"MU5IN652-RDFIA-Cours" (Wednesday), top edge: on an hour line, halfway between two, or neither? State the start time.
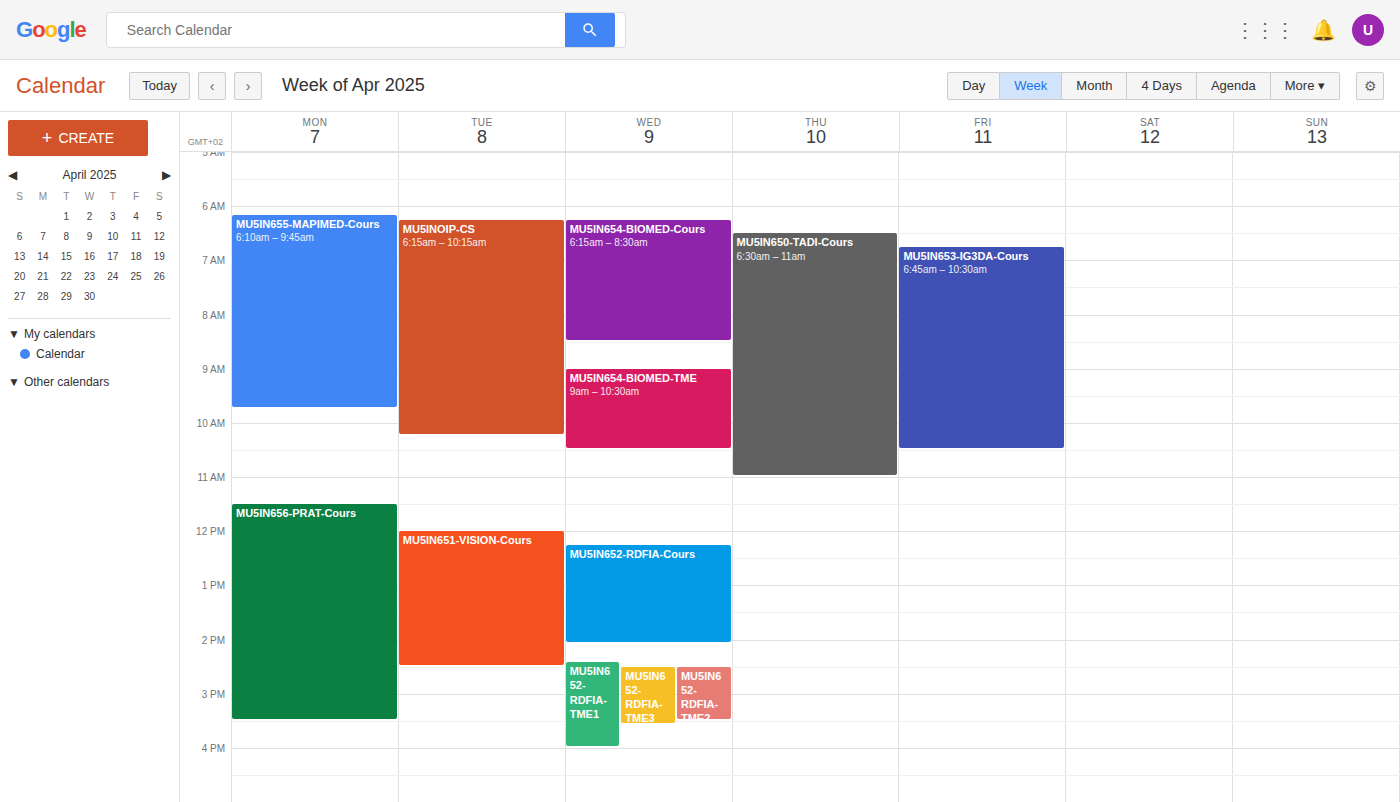
12:15 PM -- neither: a quarter of the way from the 12 PM line to the 1 PM line.